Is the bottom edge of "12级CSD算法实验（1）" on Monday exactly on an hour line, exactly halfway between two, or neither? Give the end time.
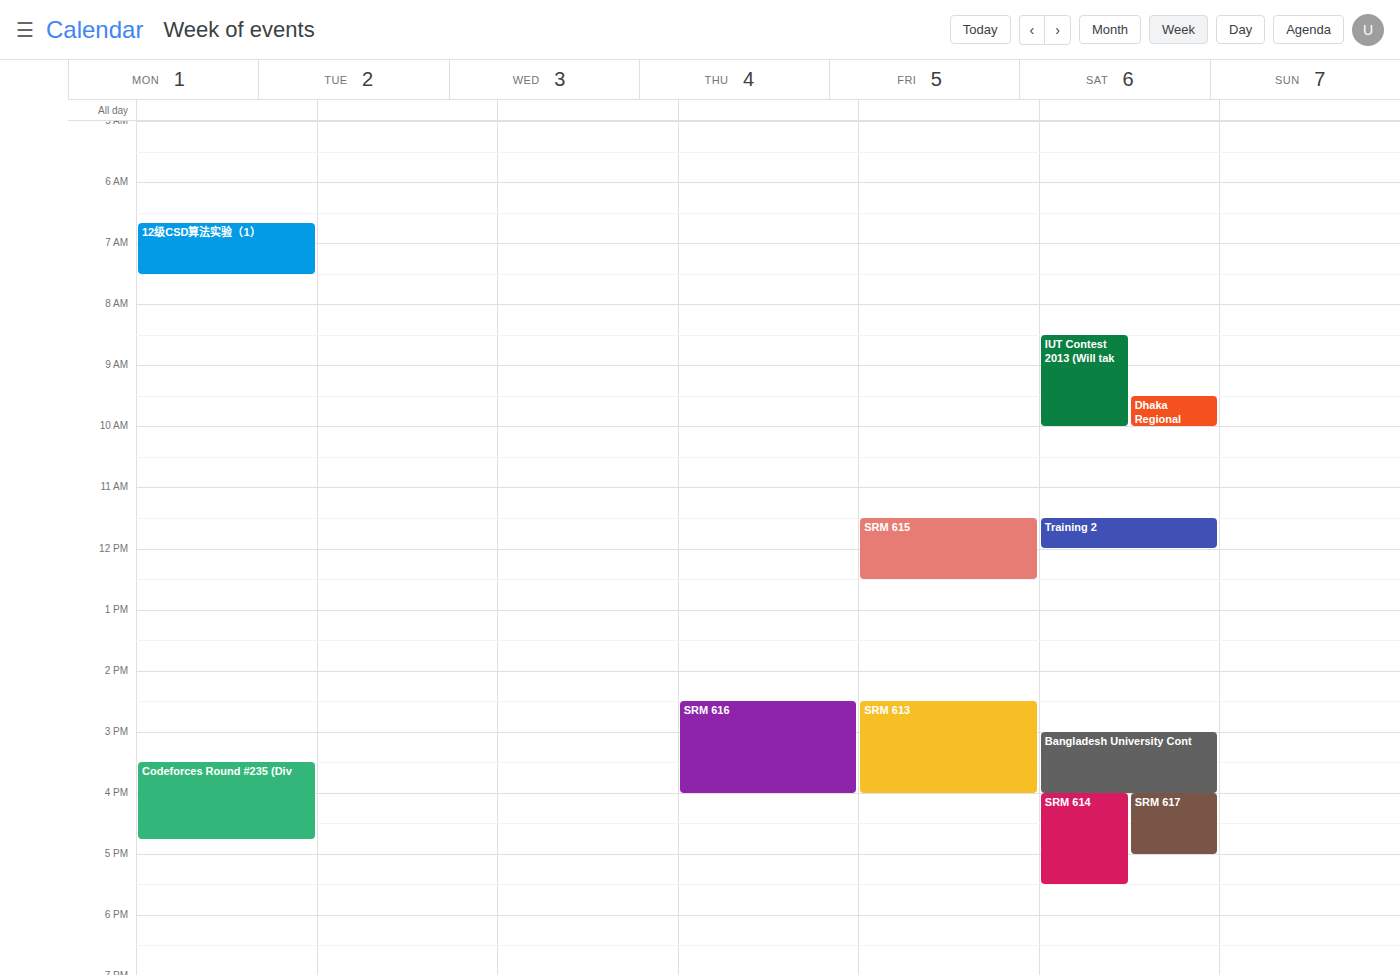
7:30 AM -- halfway between the 7 AM and 8 AM lines.